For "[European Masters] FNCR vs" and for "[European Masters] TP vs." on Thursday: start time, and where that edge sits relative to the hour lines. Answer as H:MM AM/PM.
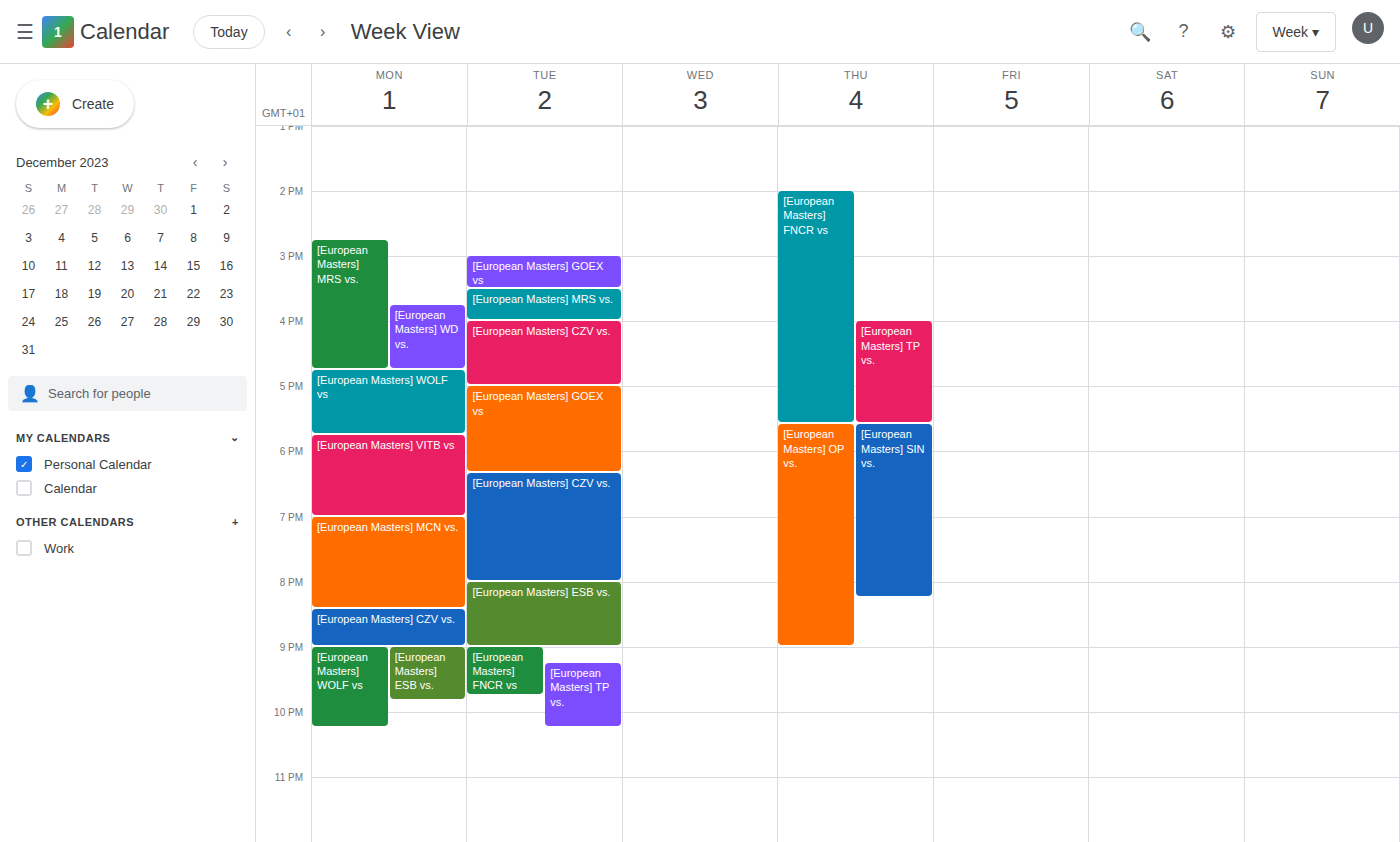
"[European Masters] FNCR vs": 2:00 PM, exactly on the 2 PM line. "[European Masters] TP vs.": 4:00 PM, exactly on the 4 PM line.